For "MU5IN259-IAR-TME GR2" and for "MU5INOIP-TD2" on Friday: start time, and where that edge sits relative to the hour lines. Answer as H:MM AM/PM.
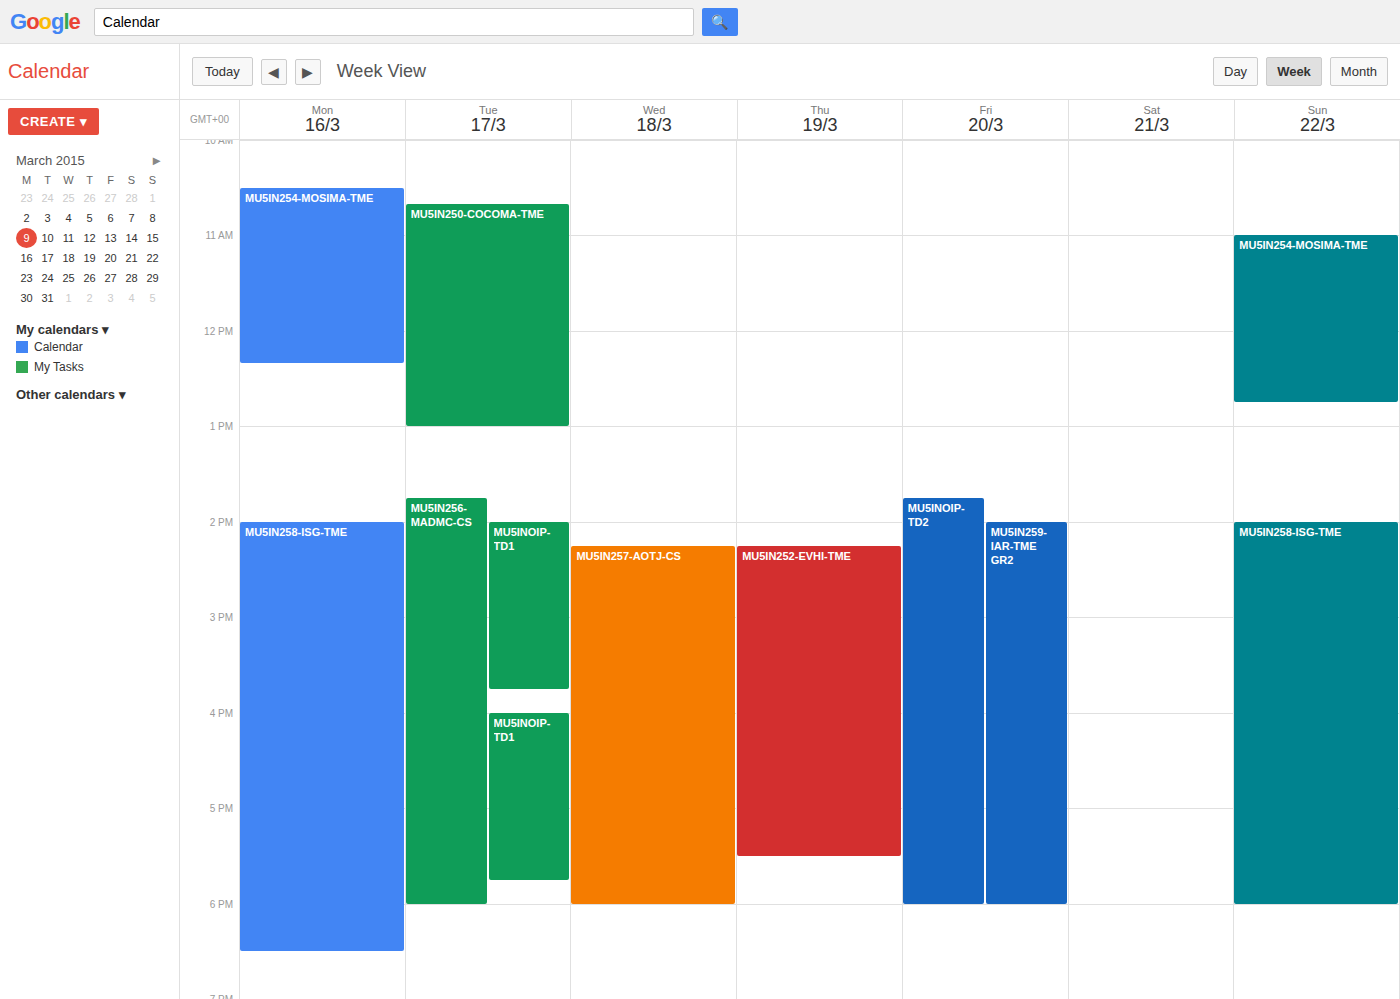
"MU5IN259-IAR-TME GR2": 2:00 PM, exactly on the 2 PM line. "MU5INOIP-TD2": 1:45 PM, neither: three quarters of the way from the 1 PM line to the 2 PM line.